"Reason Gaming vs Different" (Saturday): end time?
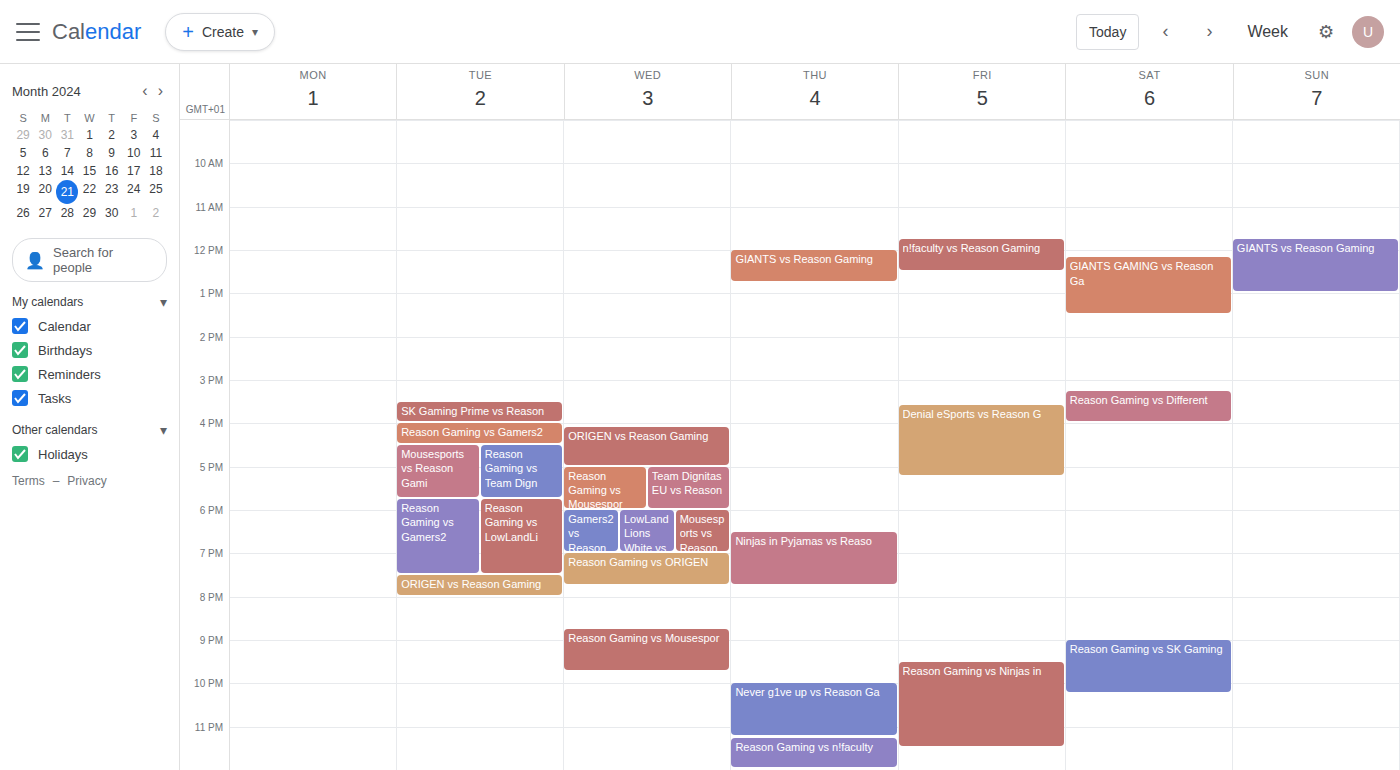
4:00 PM